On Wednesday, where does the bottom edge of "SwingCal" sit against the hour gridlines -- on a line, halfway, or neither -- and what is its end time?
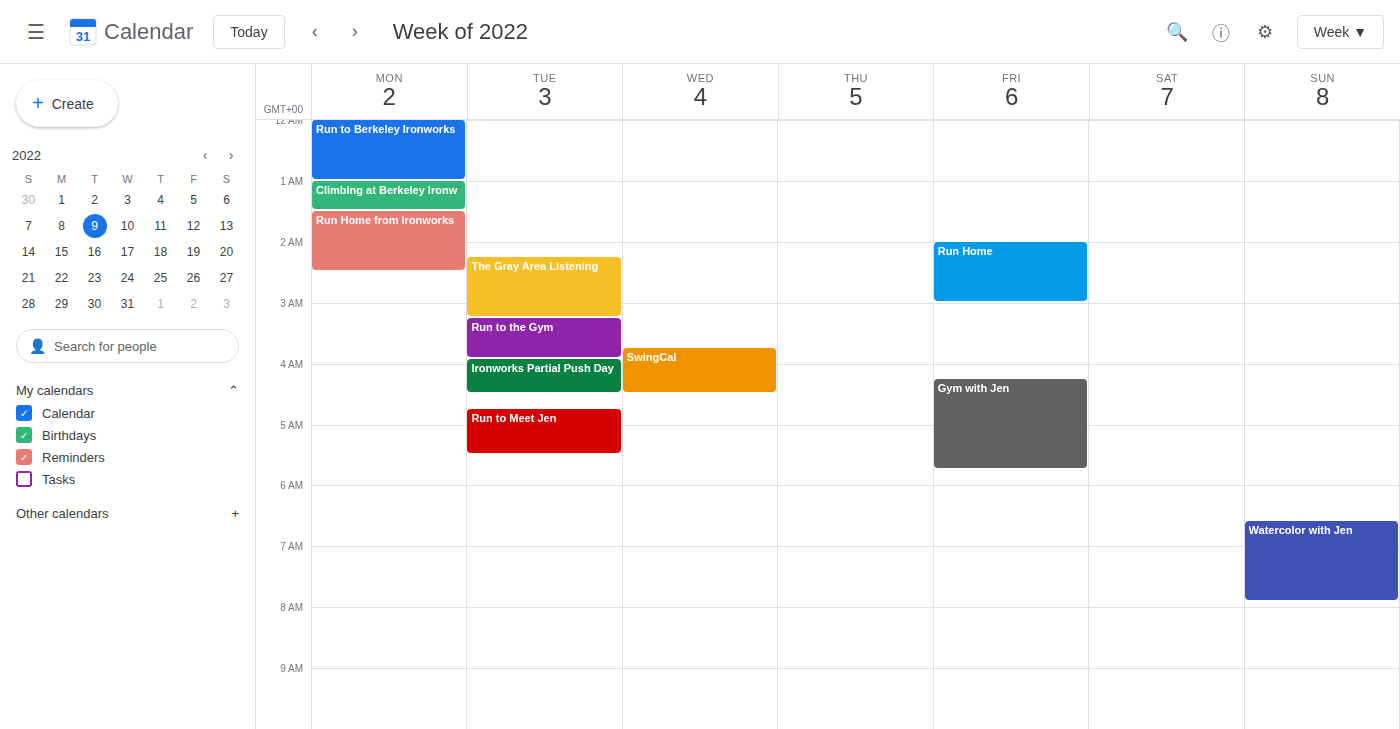
4:30 AM -- halfway between the 4 AM and 5 AM lines.